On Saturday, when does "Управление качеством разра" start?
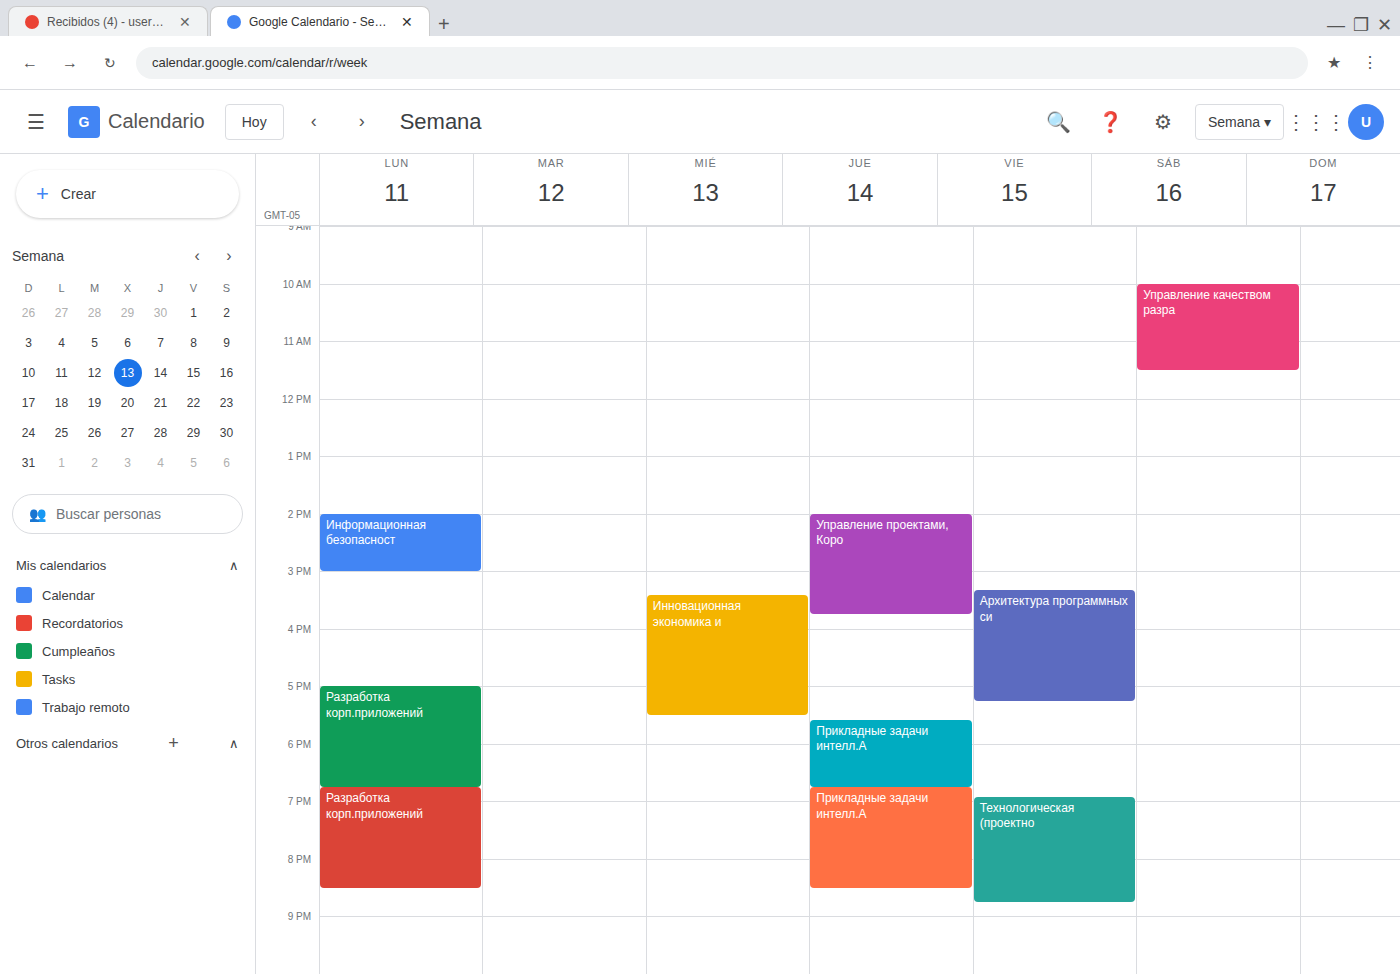
10:00